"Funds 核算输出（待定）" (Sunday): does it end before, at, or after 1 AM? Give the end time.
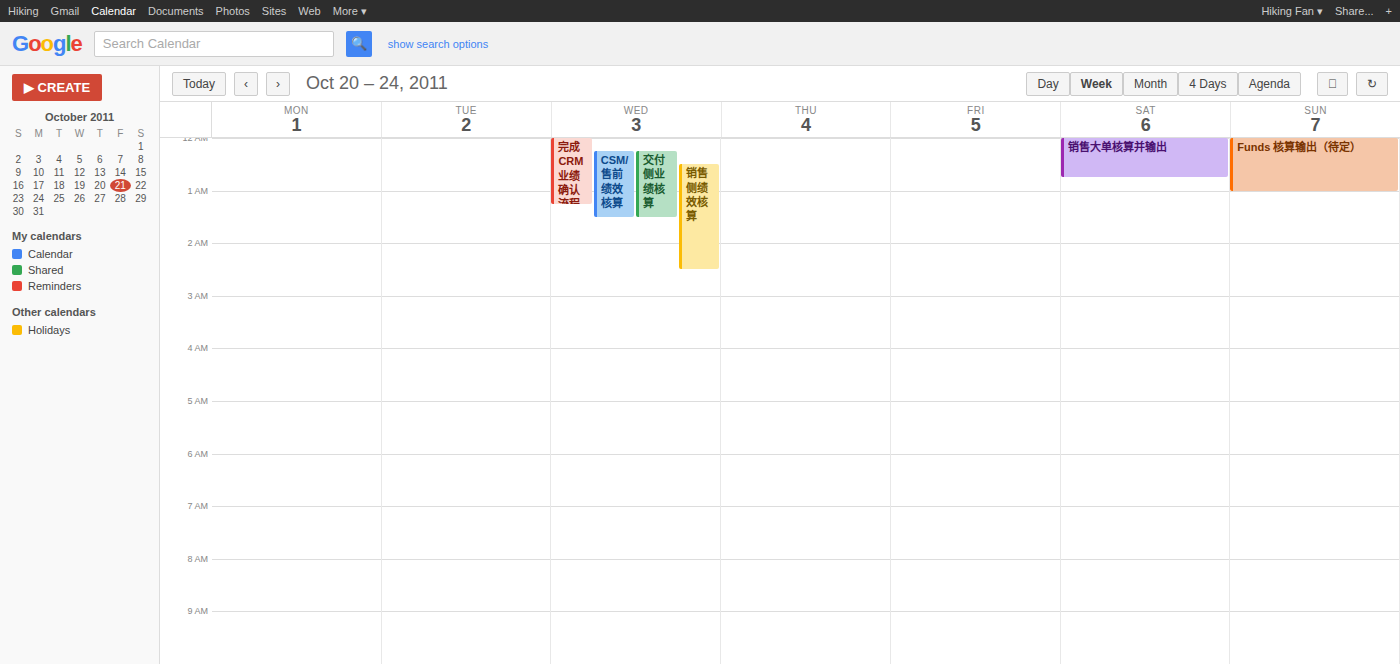
1:00 AM -- exactly at 1 AM, on the 1 AM line.